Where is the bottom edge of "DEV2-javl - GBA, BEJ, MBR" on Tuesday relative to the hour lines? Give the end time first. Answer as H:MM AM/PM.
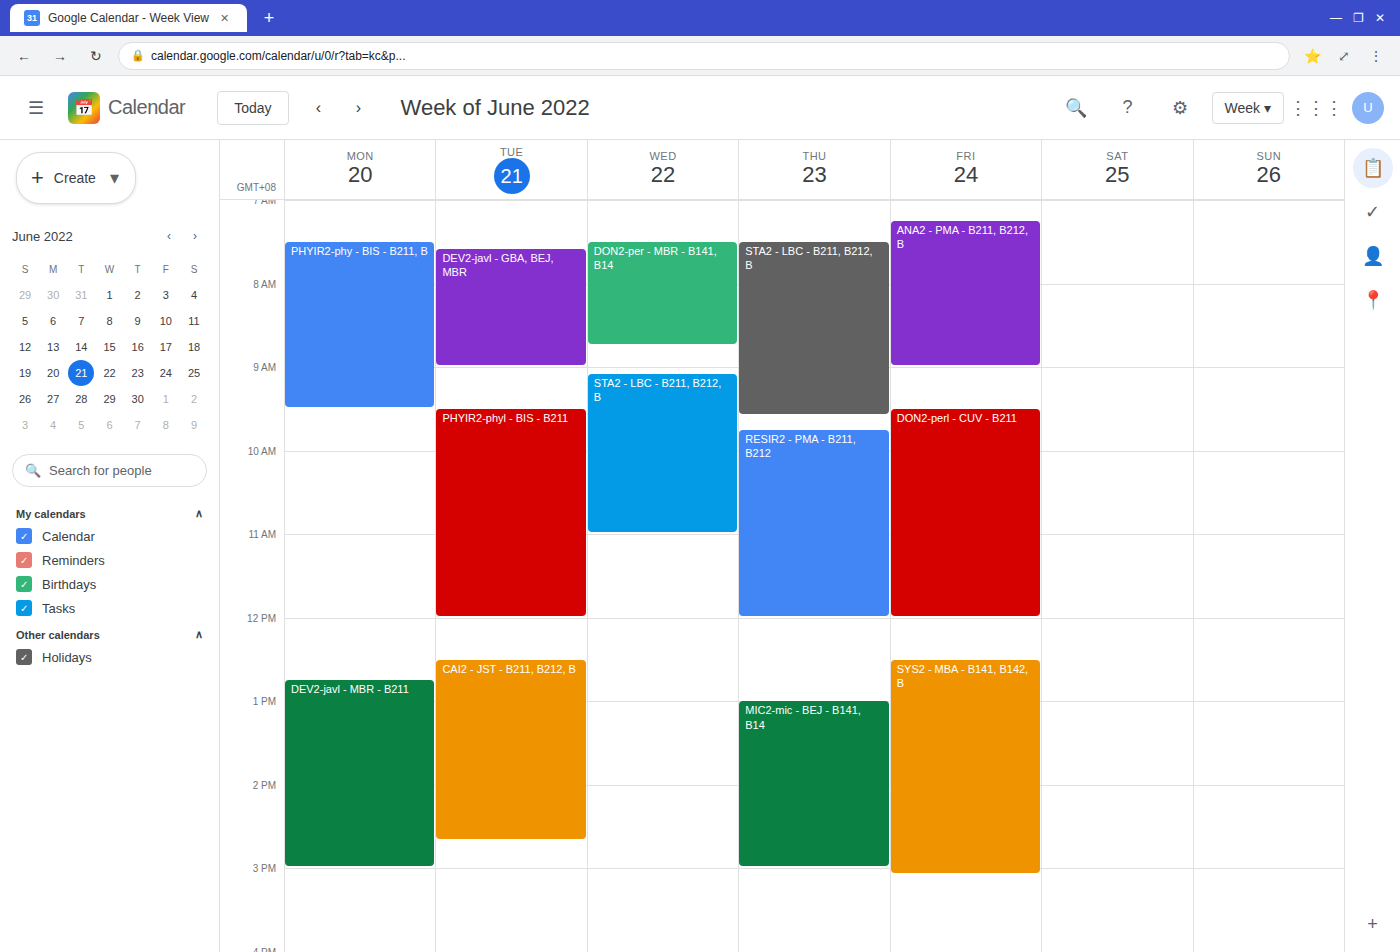
9:00 AM -- exactly on the 9 AM line.